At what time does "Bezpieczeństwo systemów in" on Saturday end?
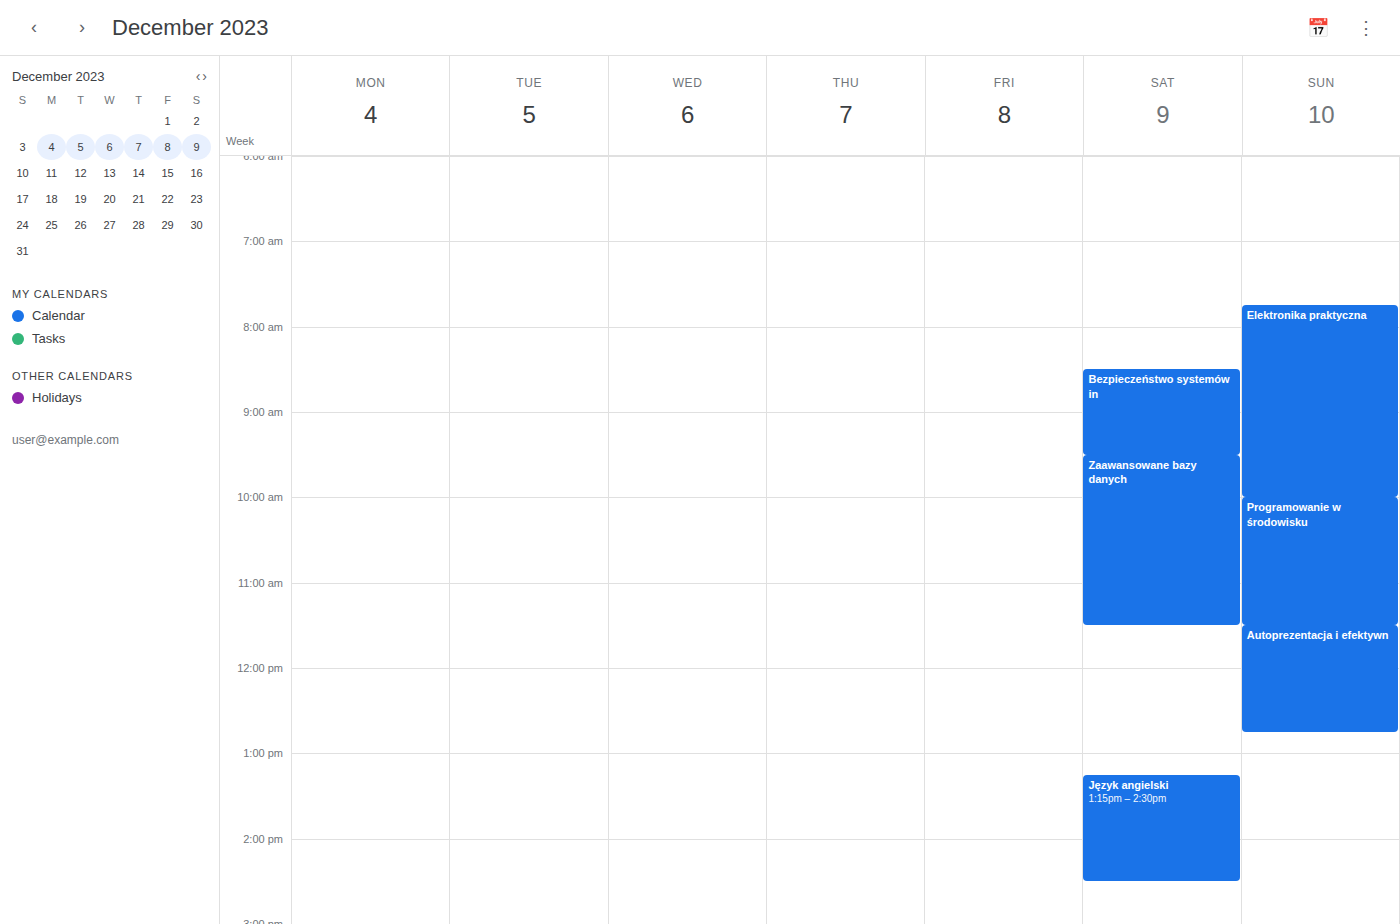
09:30